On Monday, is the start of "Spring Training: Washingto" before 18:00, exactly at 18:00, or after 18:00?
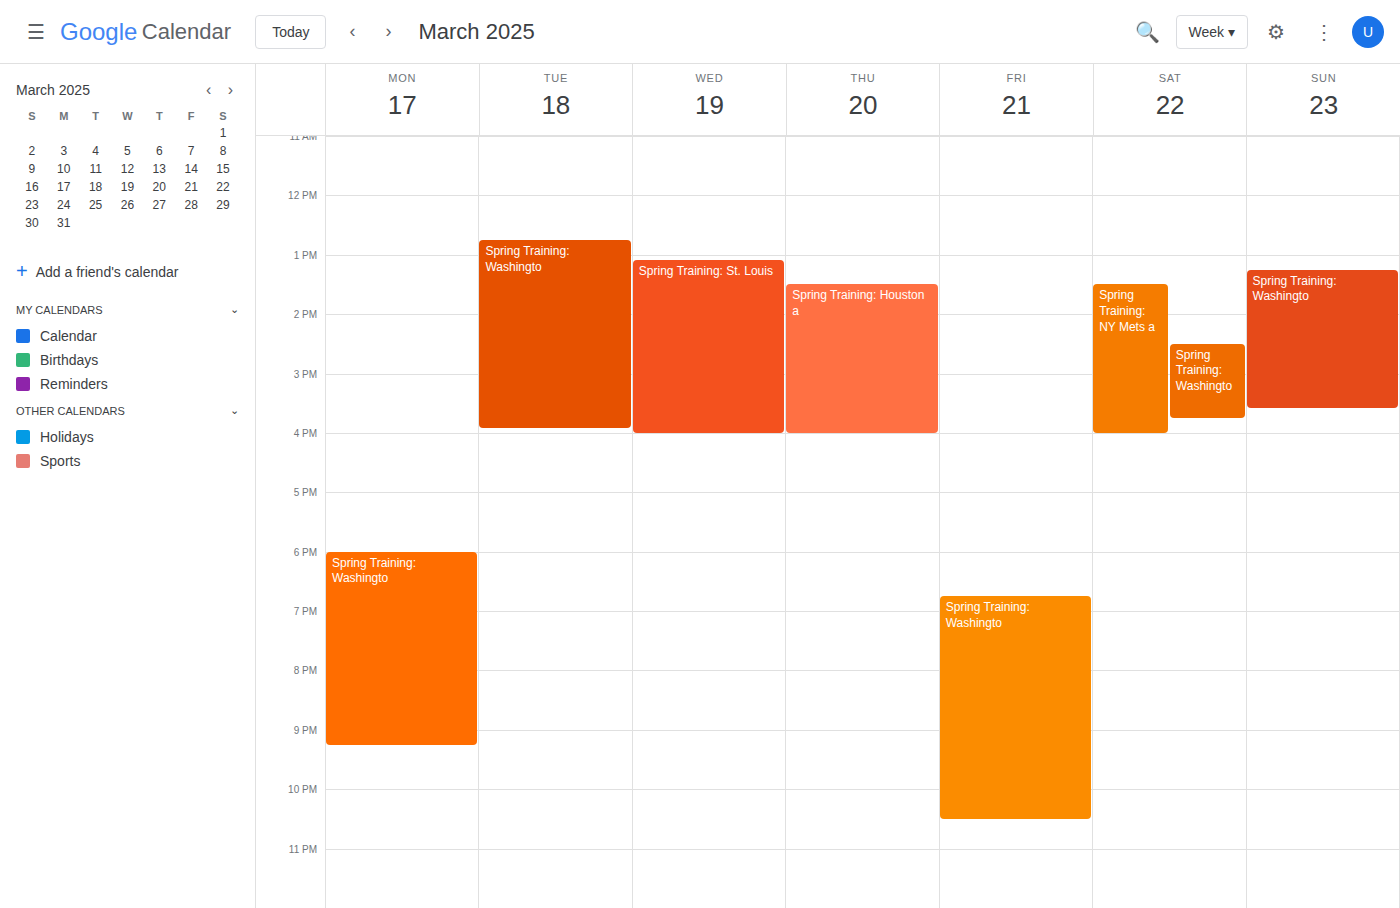
18:00 -- exactly at 18:00, on the 18:00 line.